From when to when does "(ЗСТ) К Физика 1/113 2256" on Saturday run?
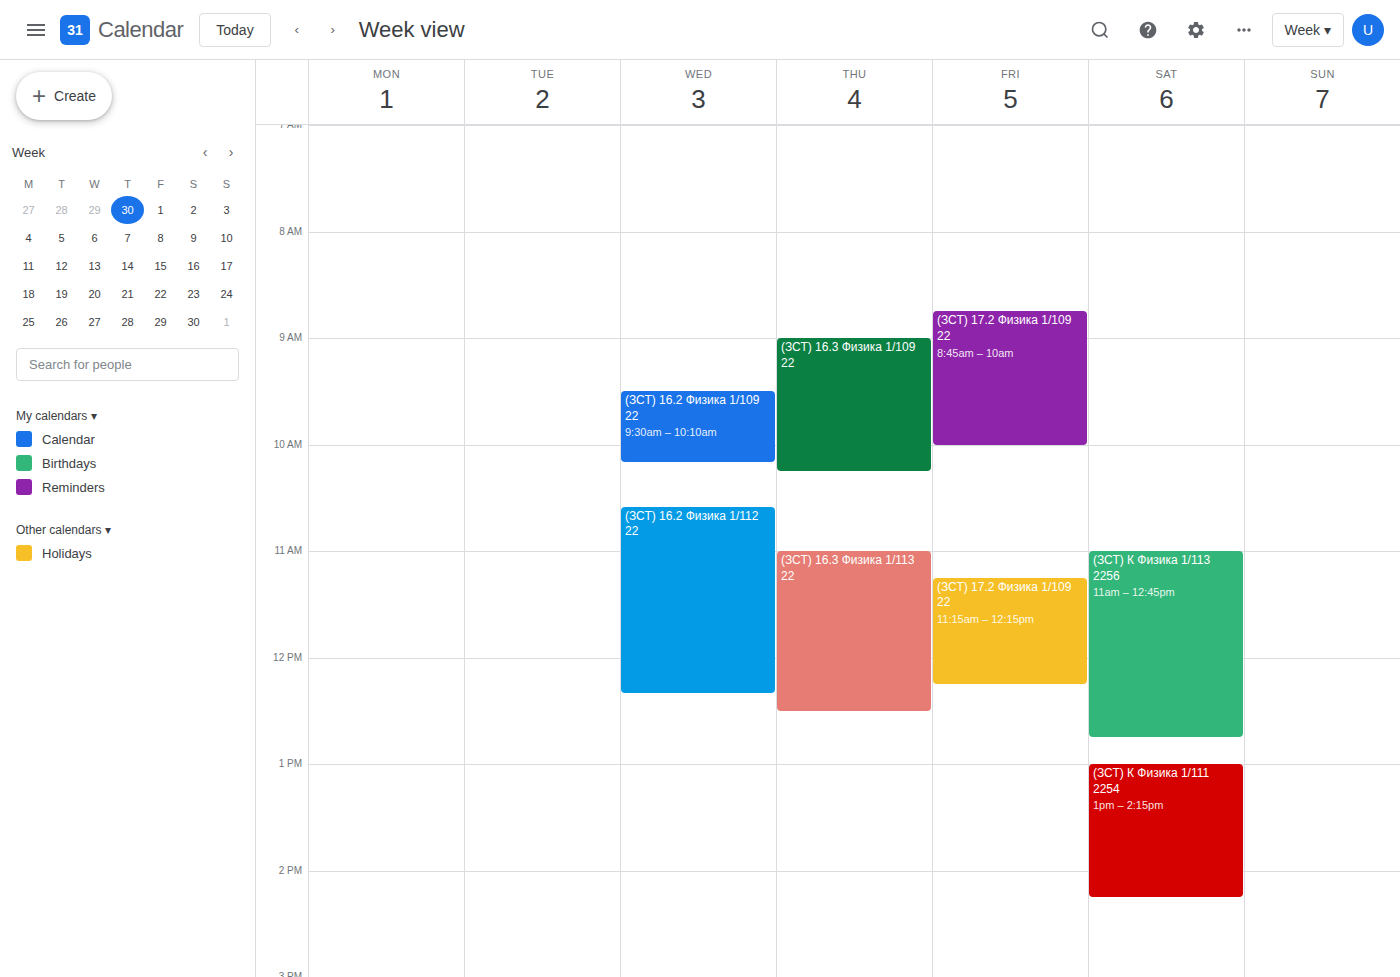
11:00 AM to 12:45 PM